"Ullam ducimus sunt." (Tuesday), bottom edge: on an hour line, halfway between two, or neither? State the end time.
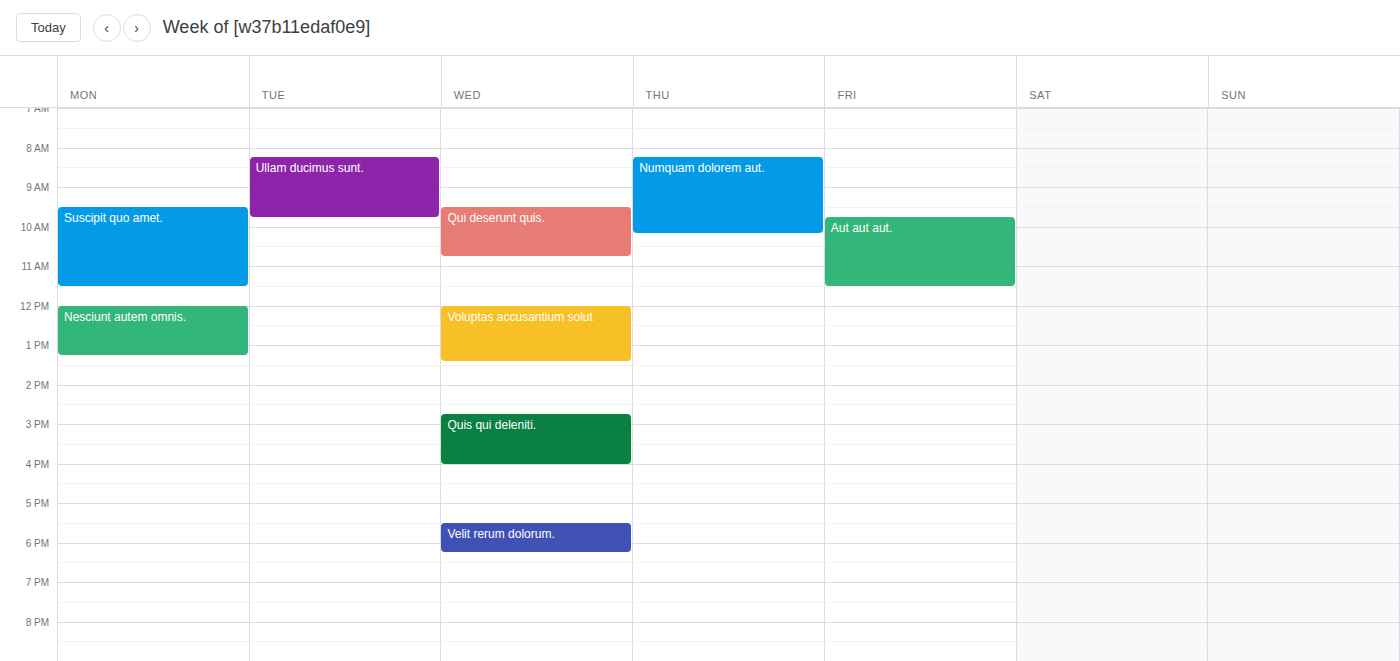
9:45 AM -- neither: three quarters of the way from the 9 AM line to the 10 AM line.